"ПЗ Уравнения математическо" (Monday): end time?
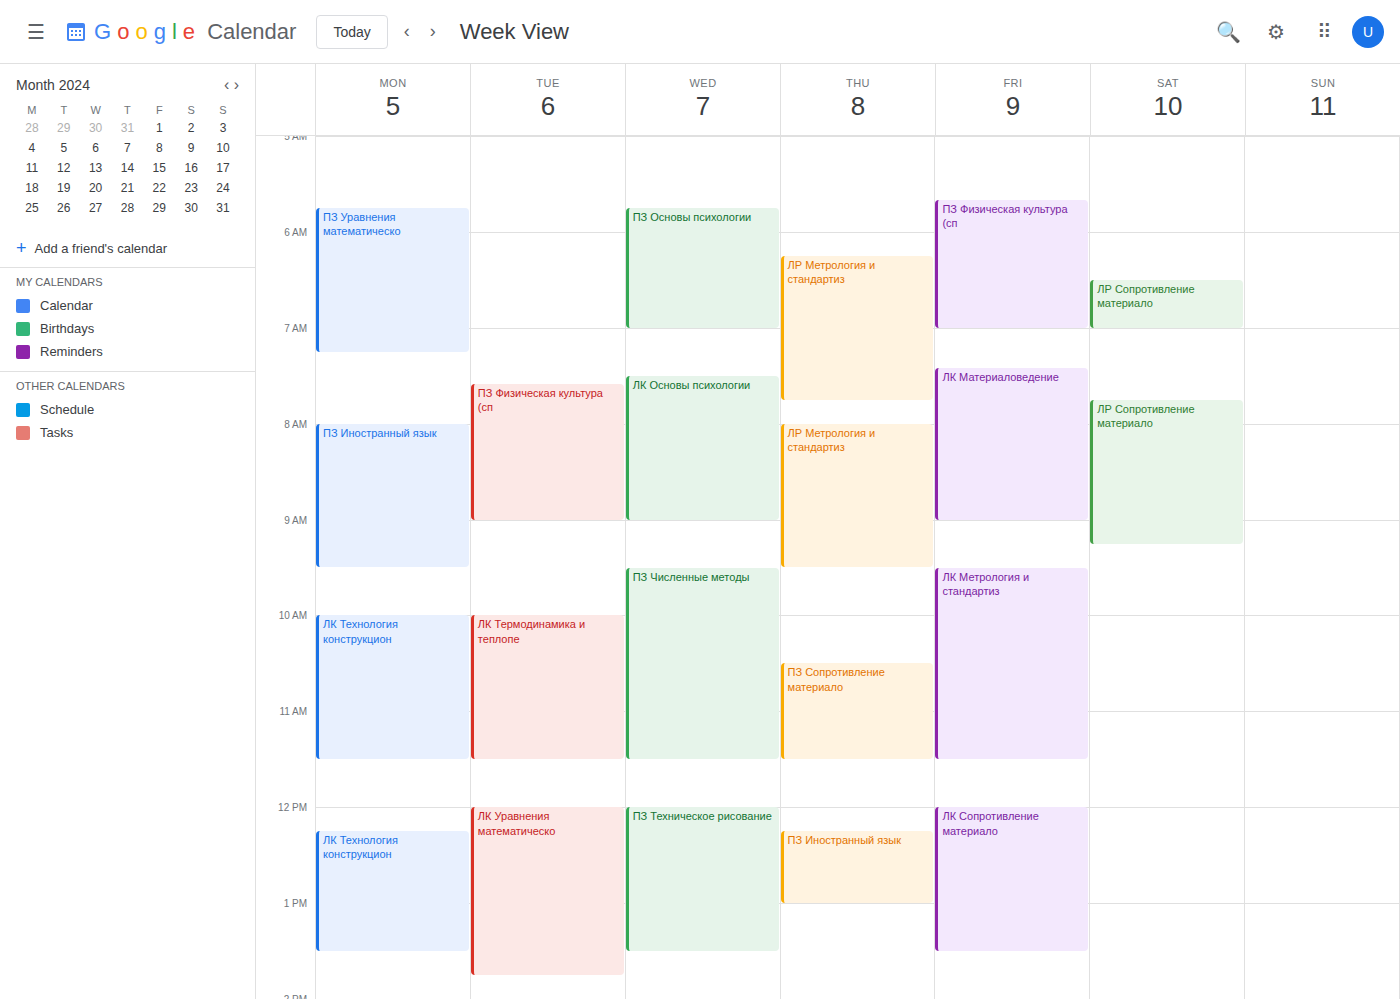
7:15 AM